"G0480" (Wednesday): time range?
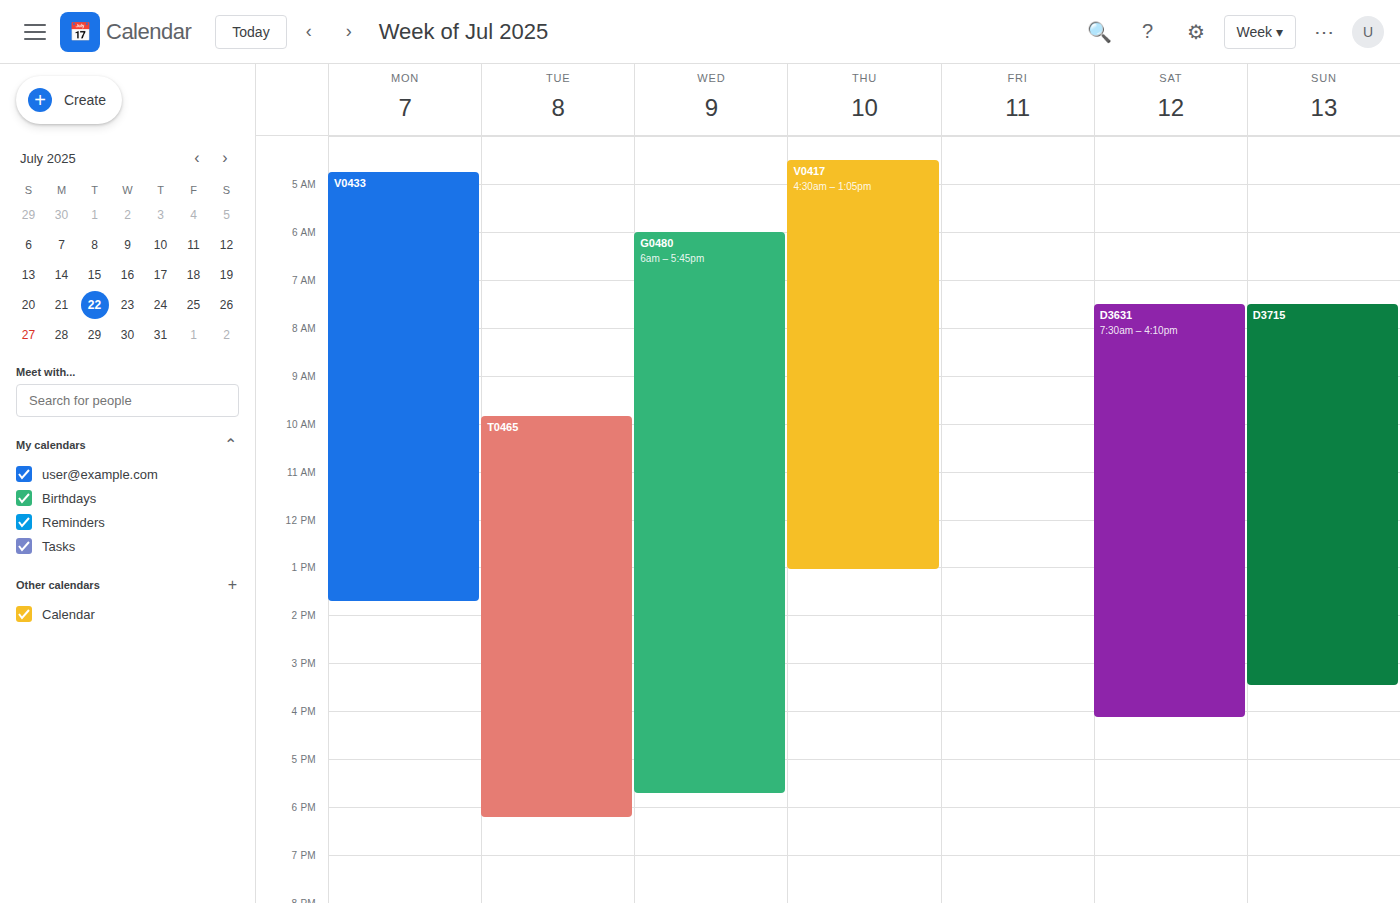
6:00 AM to 5:45 PM